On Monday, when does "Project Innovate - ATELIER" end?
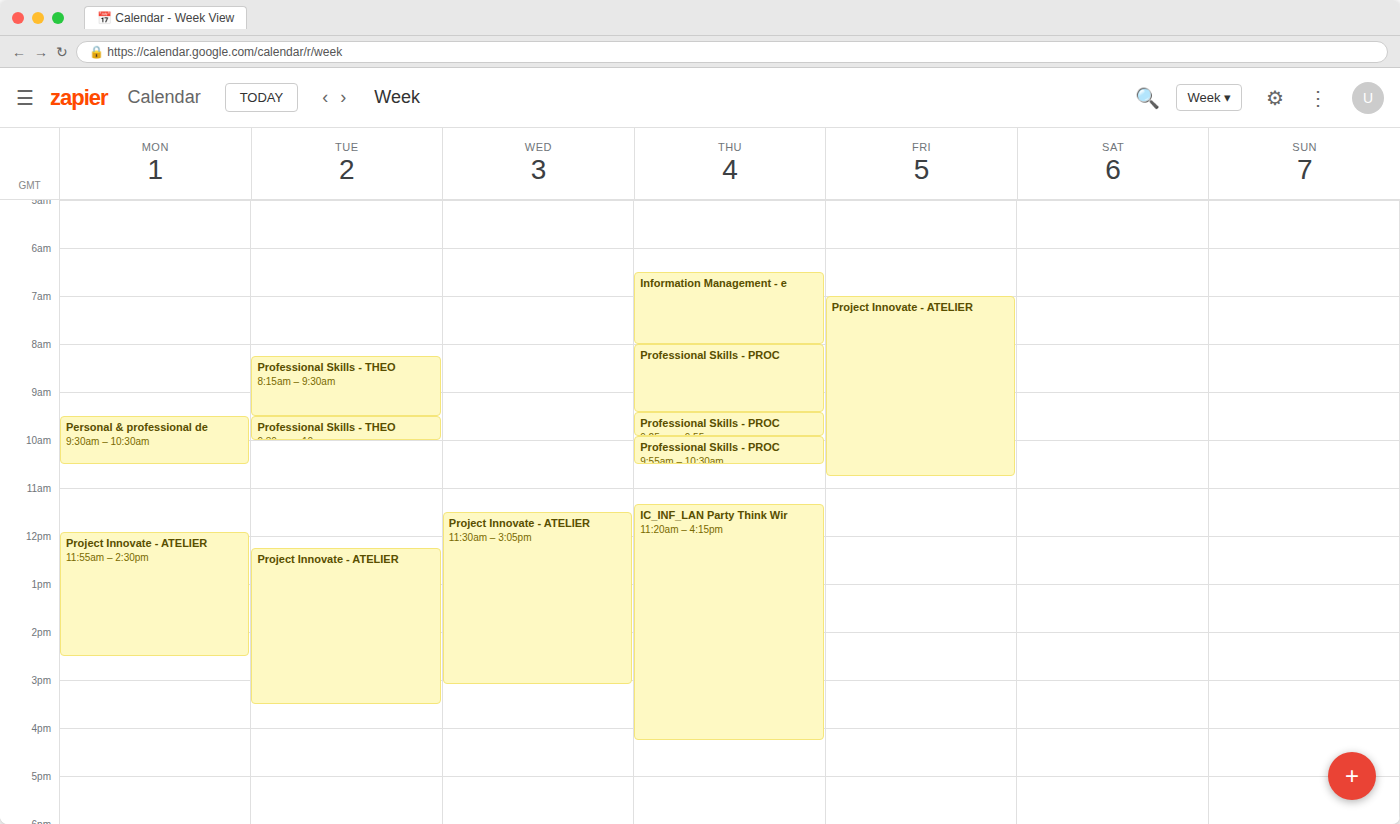
2:30 PM